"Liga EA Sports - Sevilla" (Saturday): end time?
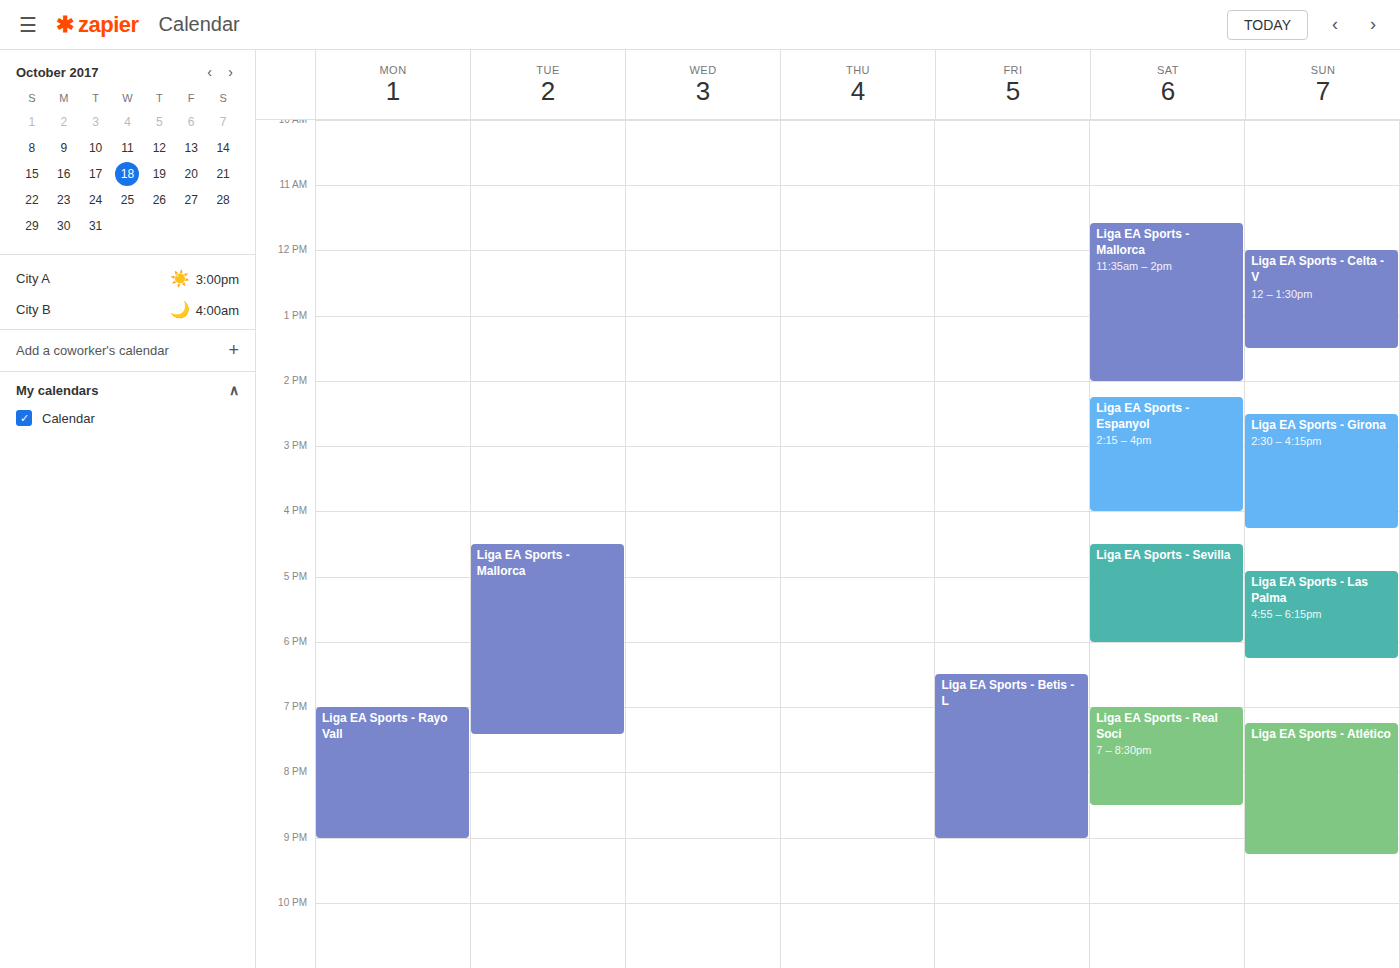
6:00 PM